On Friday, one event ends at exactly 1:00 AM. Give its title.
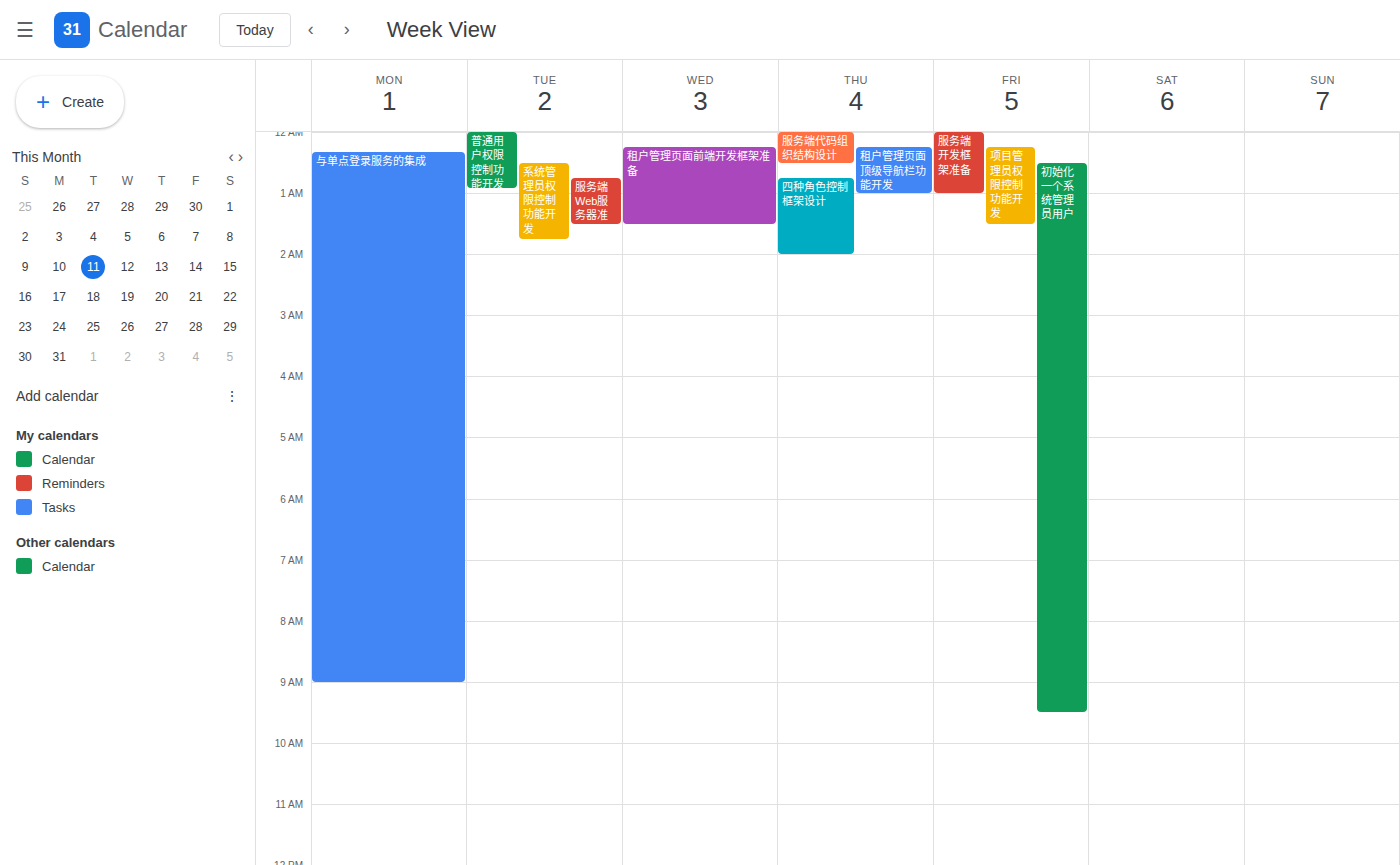
"服务端开发框架准备"